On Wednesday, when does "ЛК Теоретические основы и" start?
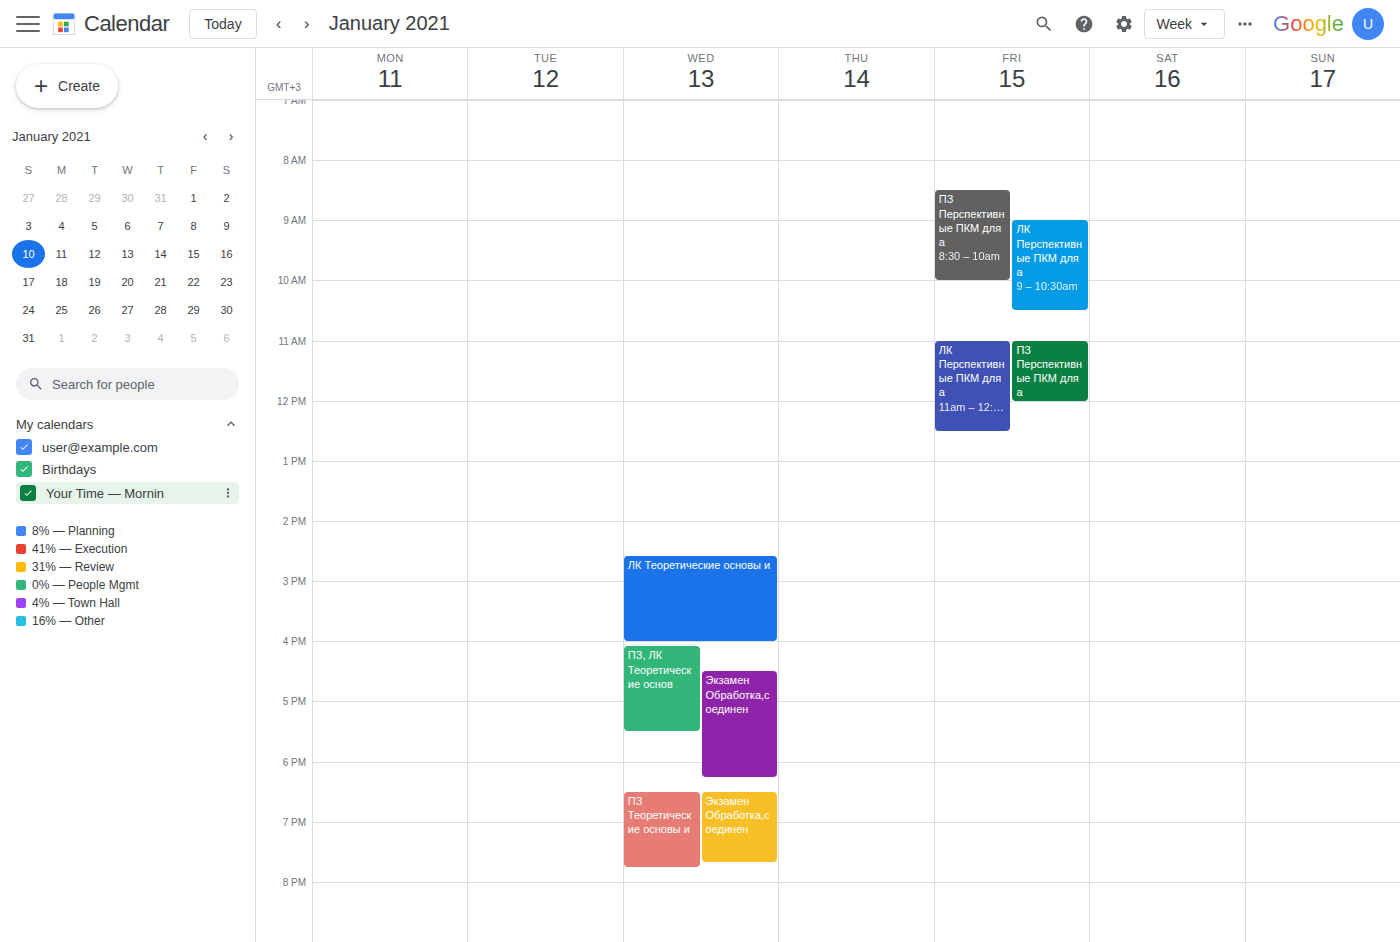
2:35 PM